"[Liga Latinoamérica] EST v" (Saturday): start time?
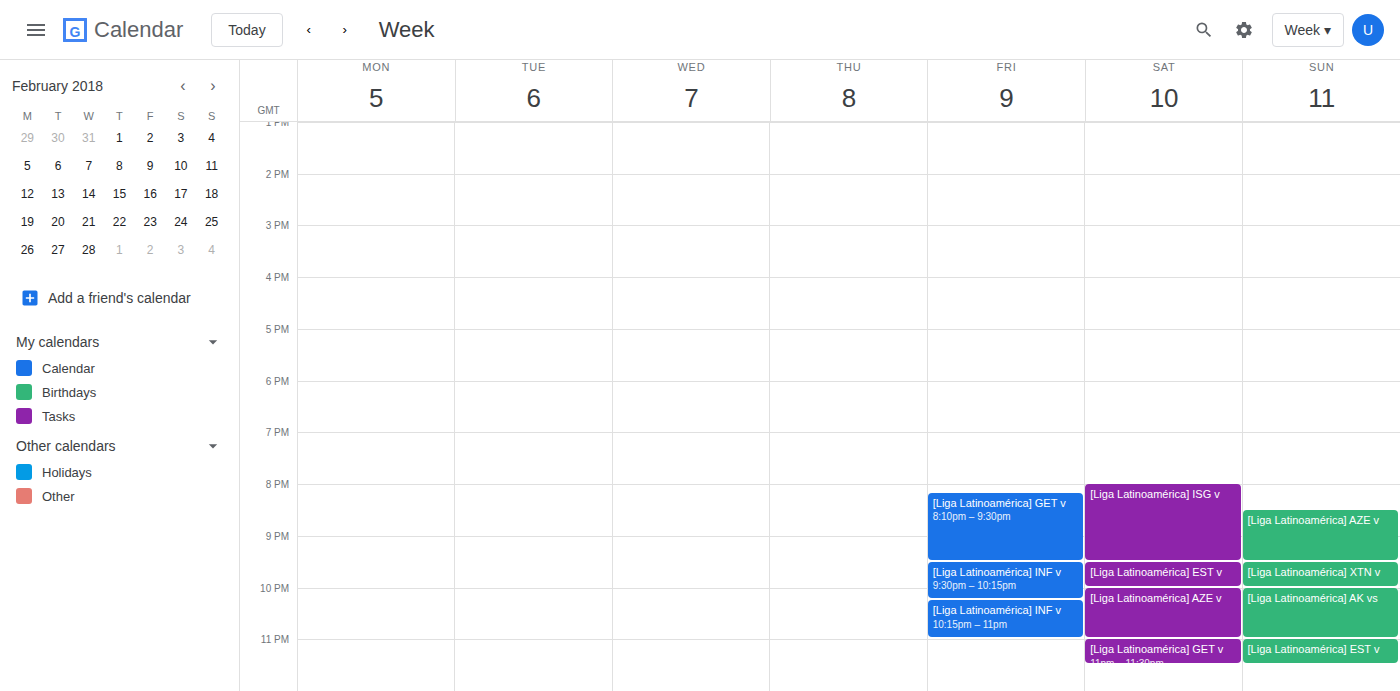
9:30 PM